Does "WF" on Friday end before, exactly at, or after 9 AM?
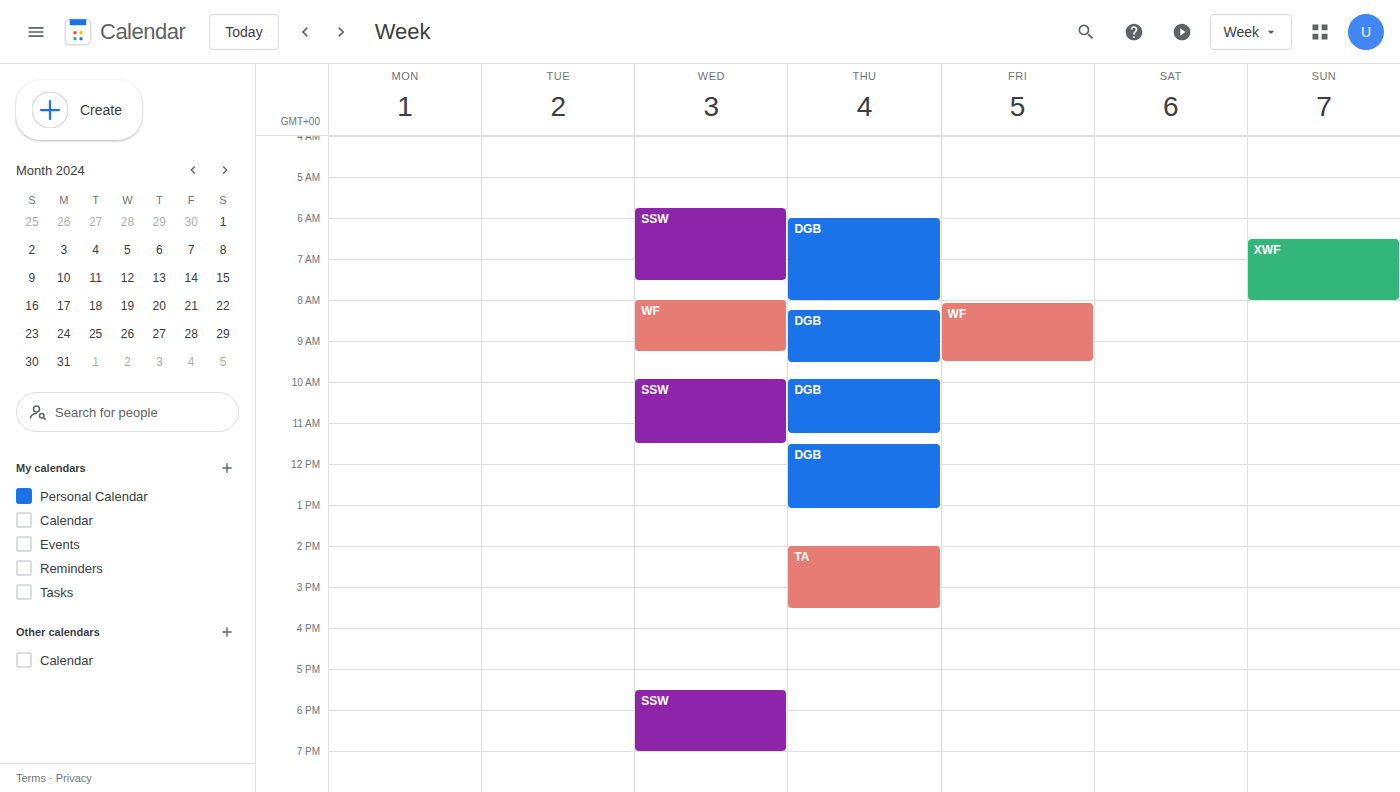
9:30 AM -- after 9 AM, 30 minutes below the 9 AM line.